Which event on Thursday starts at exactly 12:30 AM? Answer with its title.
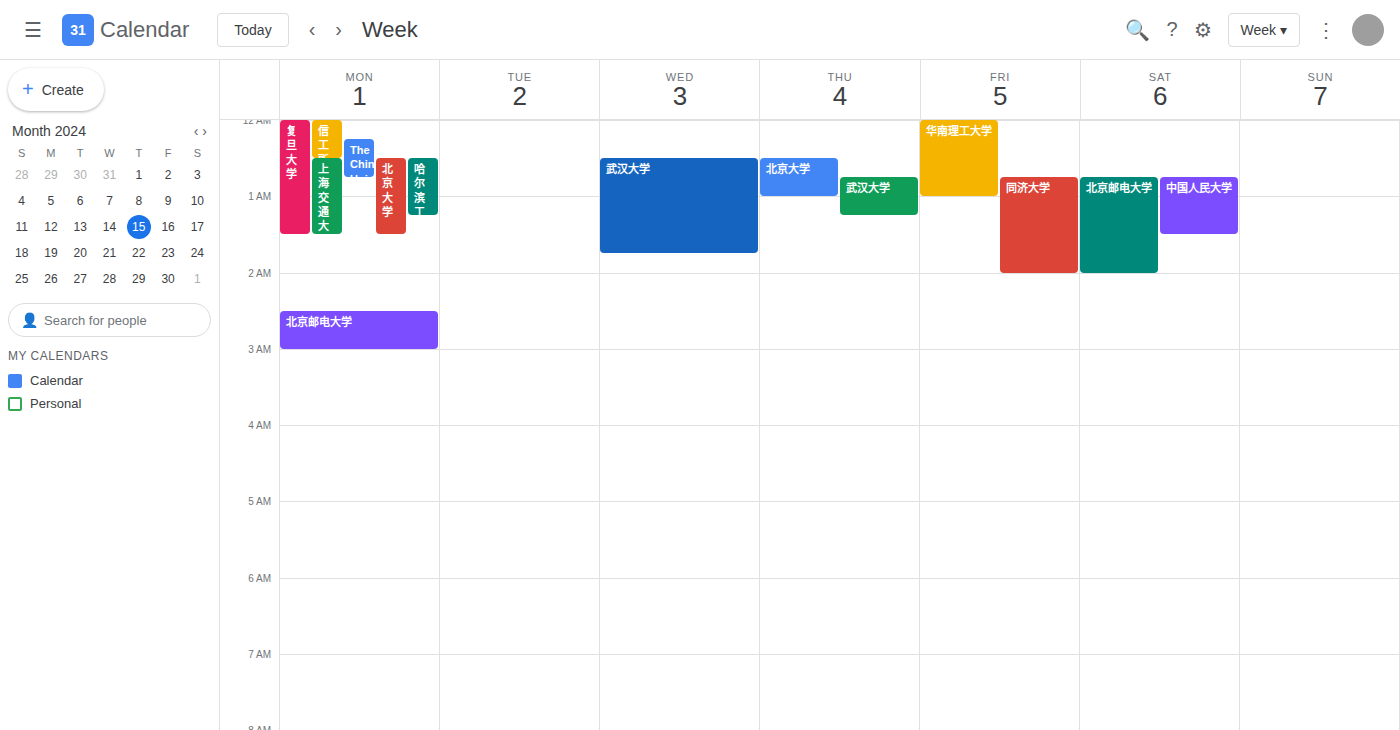
"北京大学"